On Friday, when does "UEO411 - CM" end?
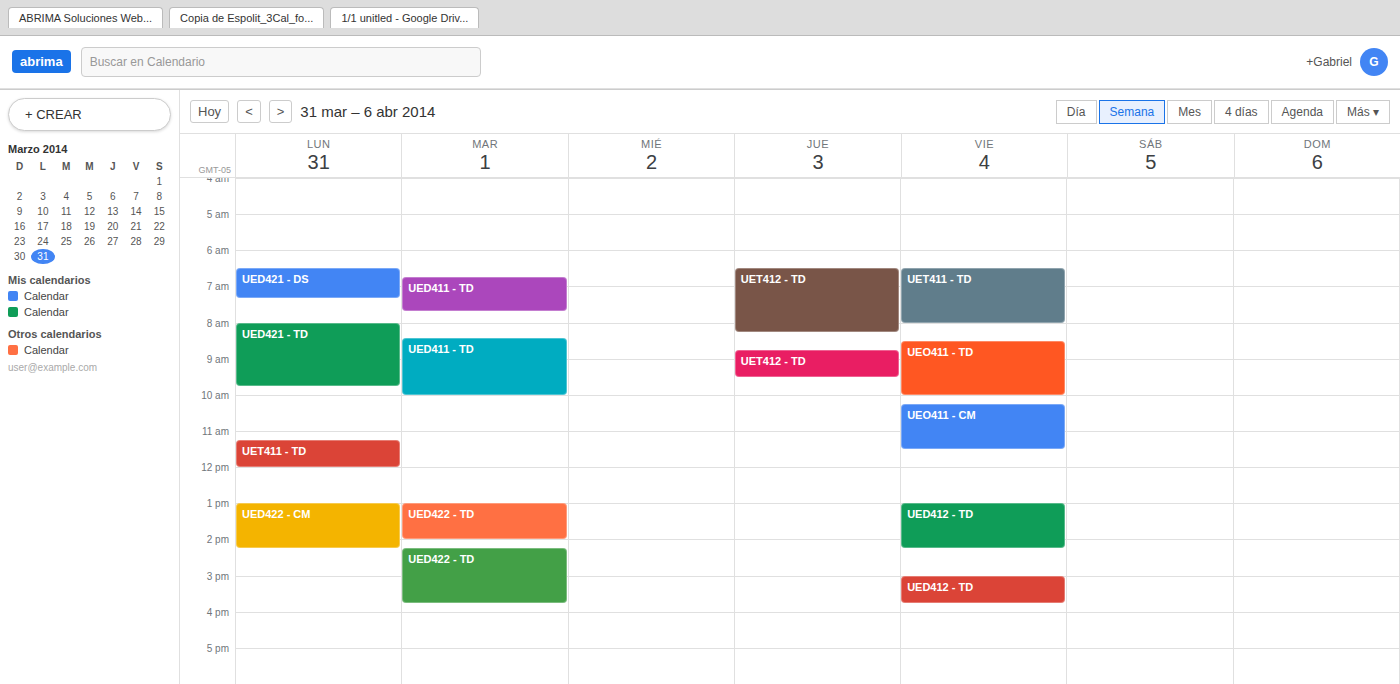
11:30 AM